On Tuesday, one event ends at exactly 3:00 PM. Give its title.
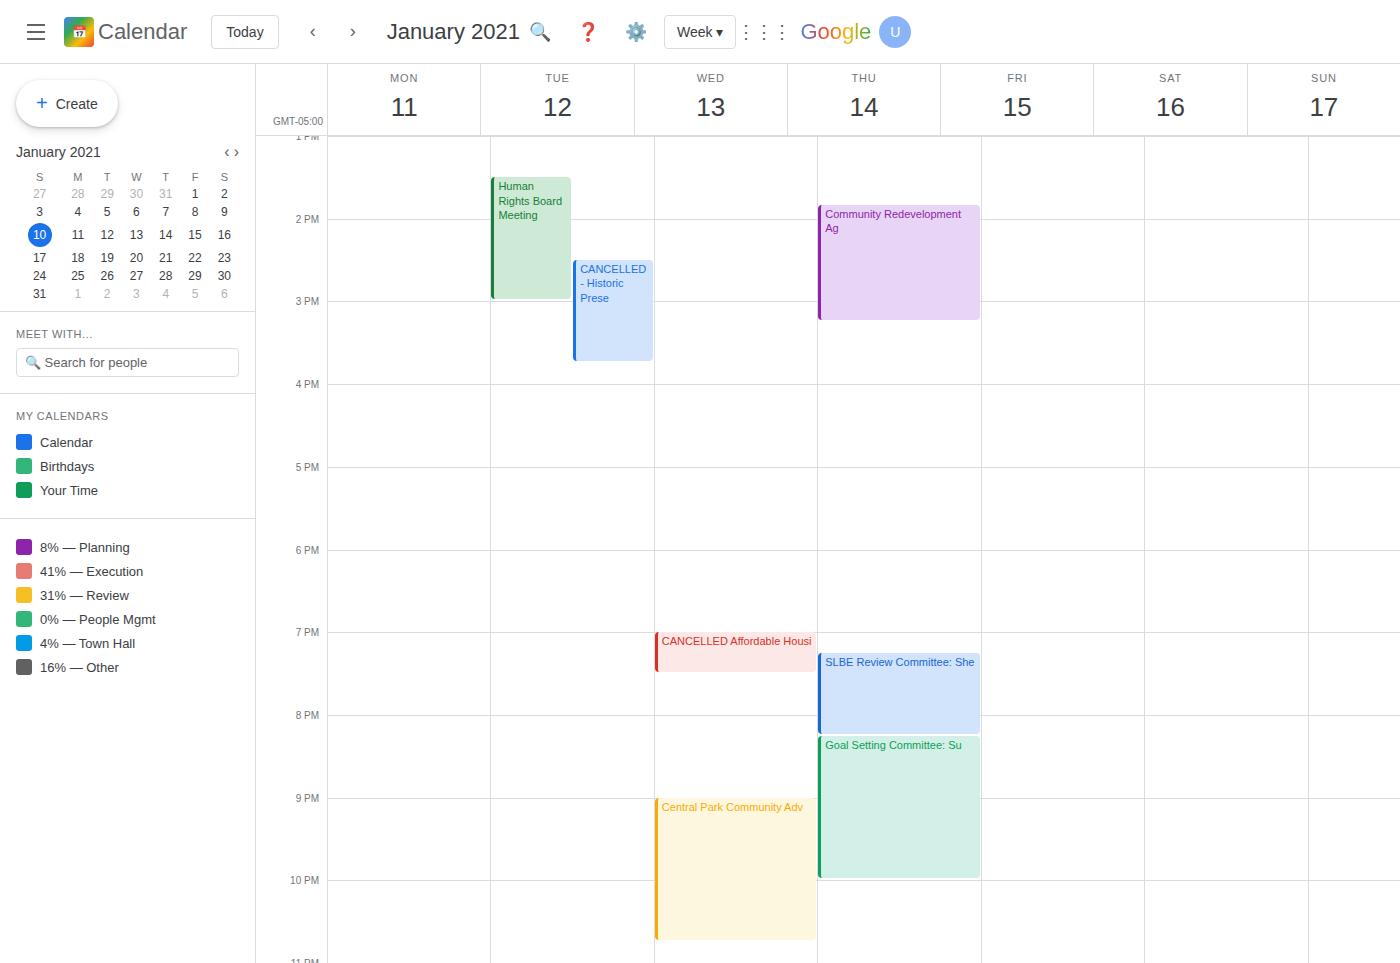
"Human Rights Board Meeting"